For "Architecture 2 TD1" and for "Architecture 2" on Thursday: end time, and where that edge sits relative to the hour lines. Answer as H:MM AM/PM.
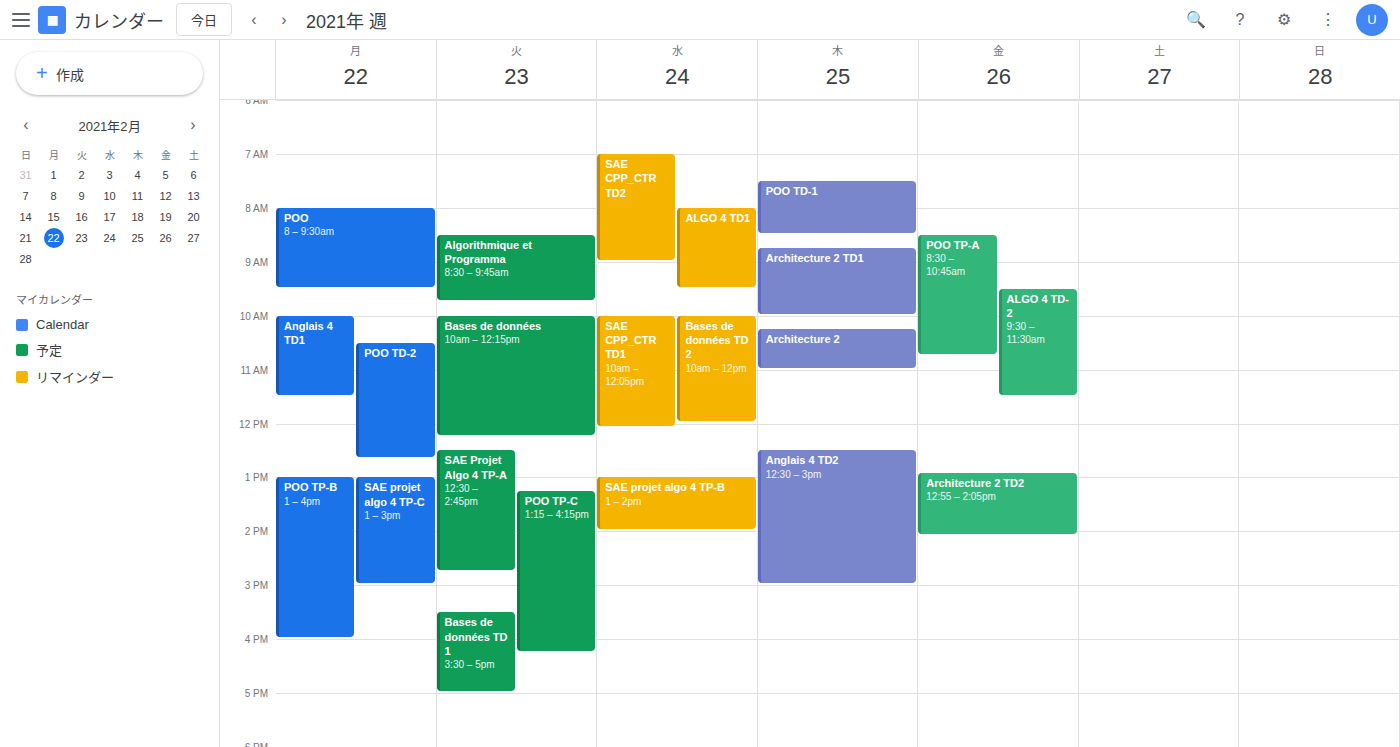
"Architecture 2 TD1": 10:00 AM, exactly on the 10 AM line. "Architecture 2": 11:00 AM, exactly on the 11 AM line.